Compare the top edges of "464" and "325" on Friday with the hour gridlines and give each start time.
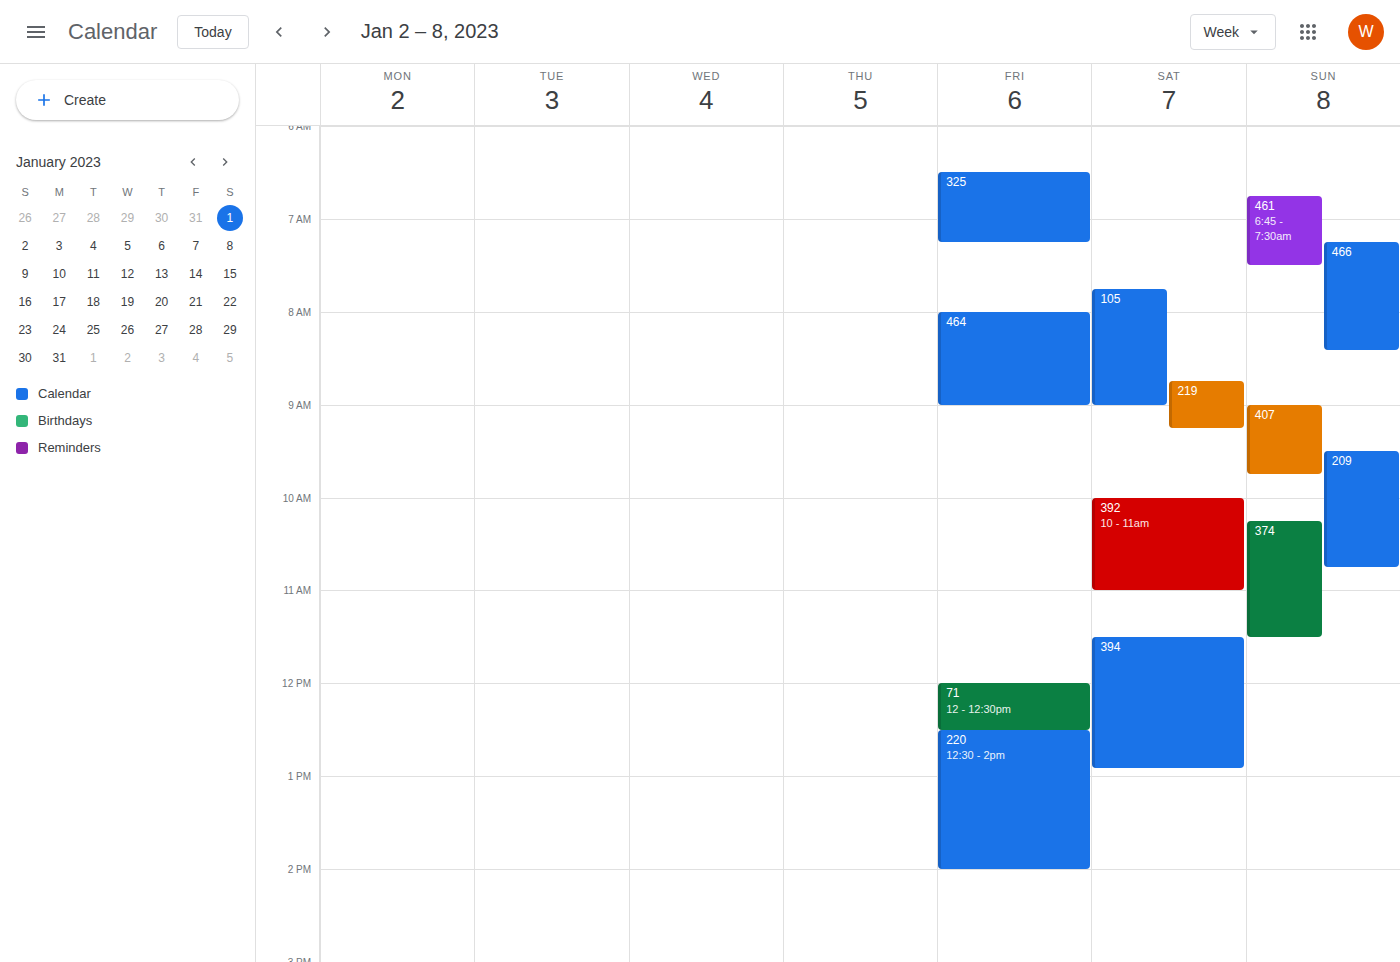
"464": 8:00 AM, exactly on the 8 AM line. "325": 6:30 AM, halfway between the 6 AM and 7 AM lines.